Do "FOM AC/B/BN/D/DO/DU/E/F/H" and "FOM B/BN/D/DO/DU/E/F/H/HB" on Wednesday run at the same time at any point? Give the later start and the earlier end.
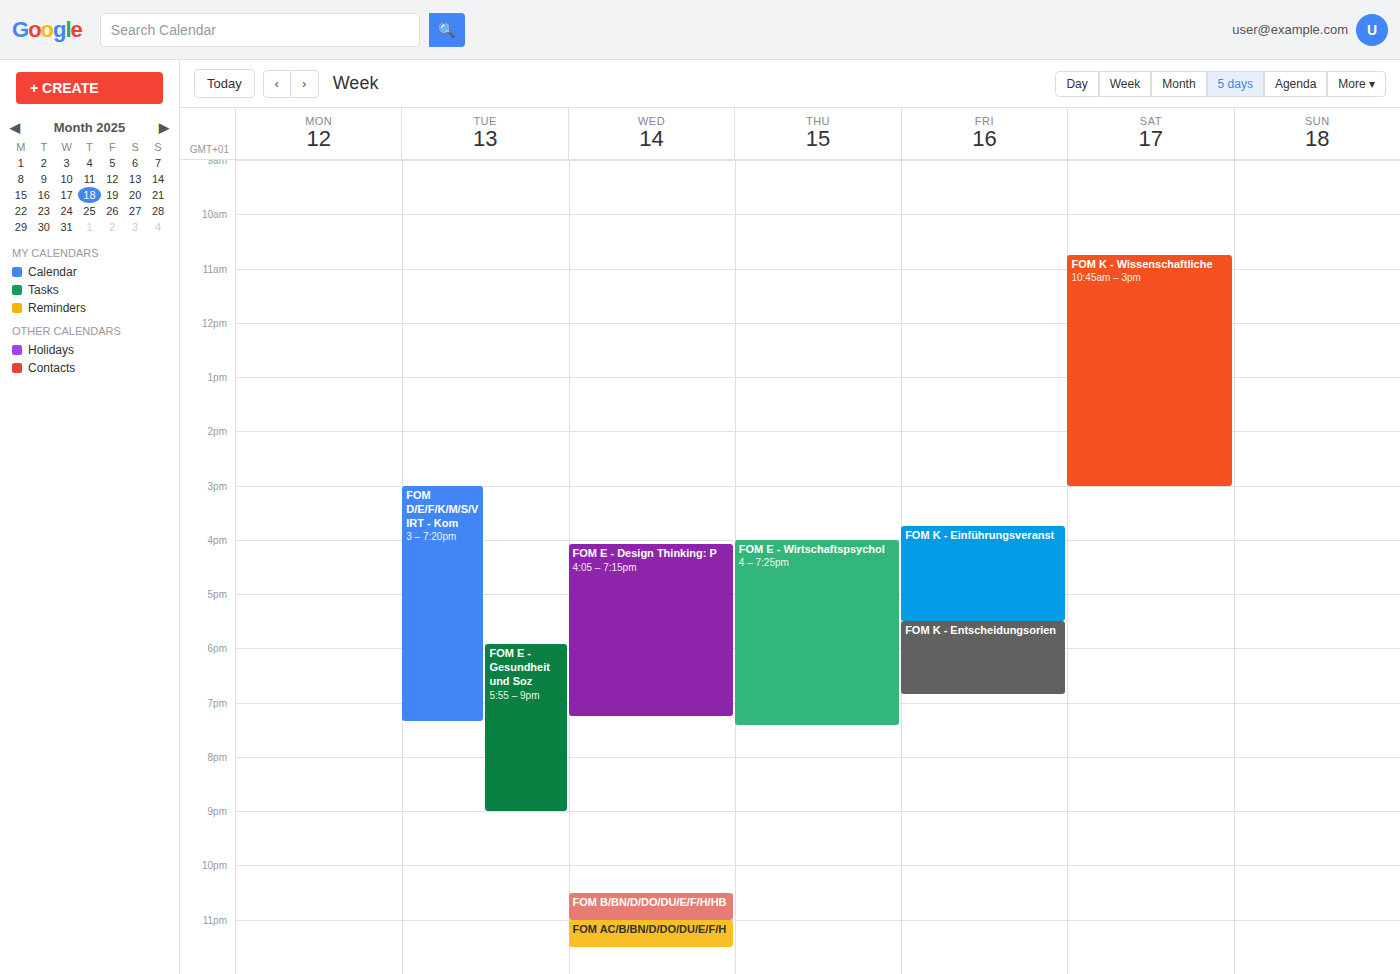
"FOM B/BN/D/DO/DU/E/F/H/HB" ends at 11:00 PM, exactly when "FOM AC/B/BN/D/DO/DU/E/F/H" starts -- they touch but do not overlap.